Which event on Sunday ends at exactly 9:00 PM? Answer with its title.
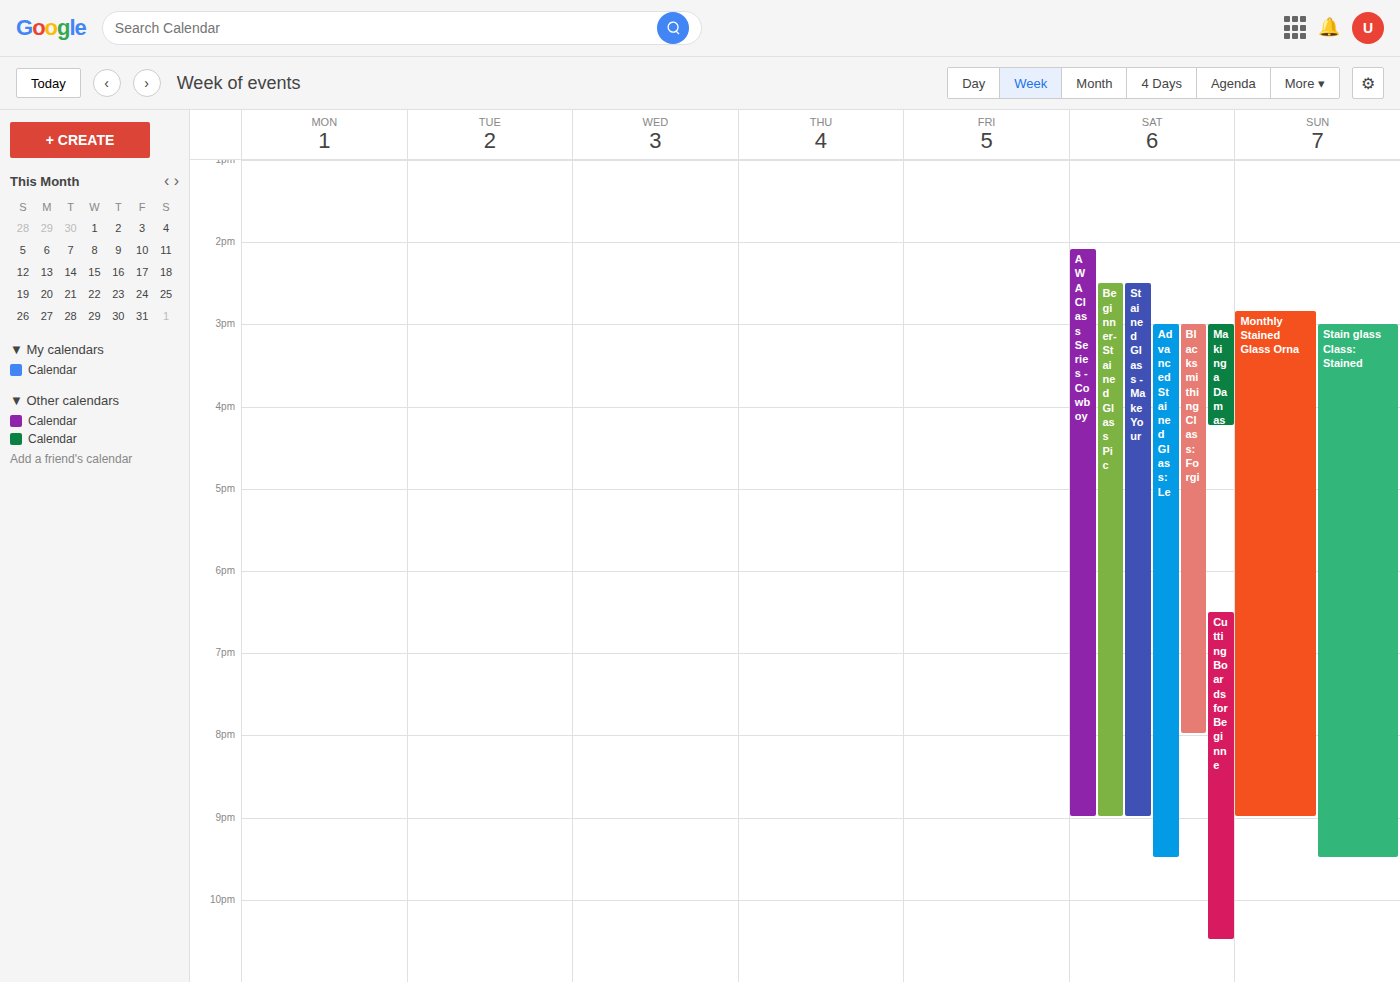
"Monthly Stained Glass Orna"